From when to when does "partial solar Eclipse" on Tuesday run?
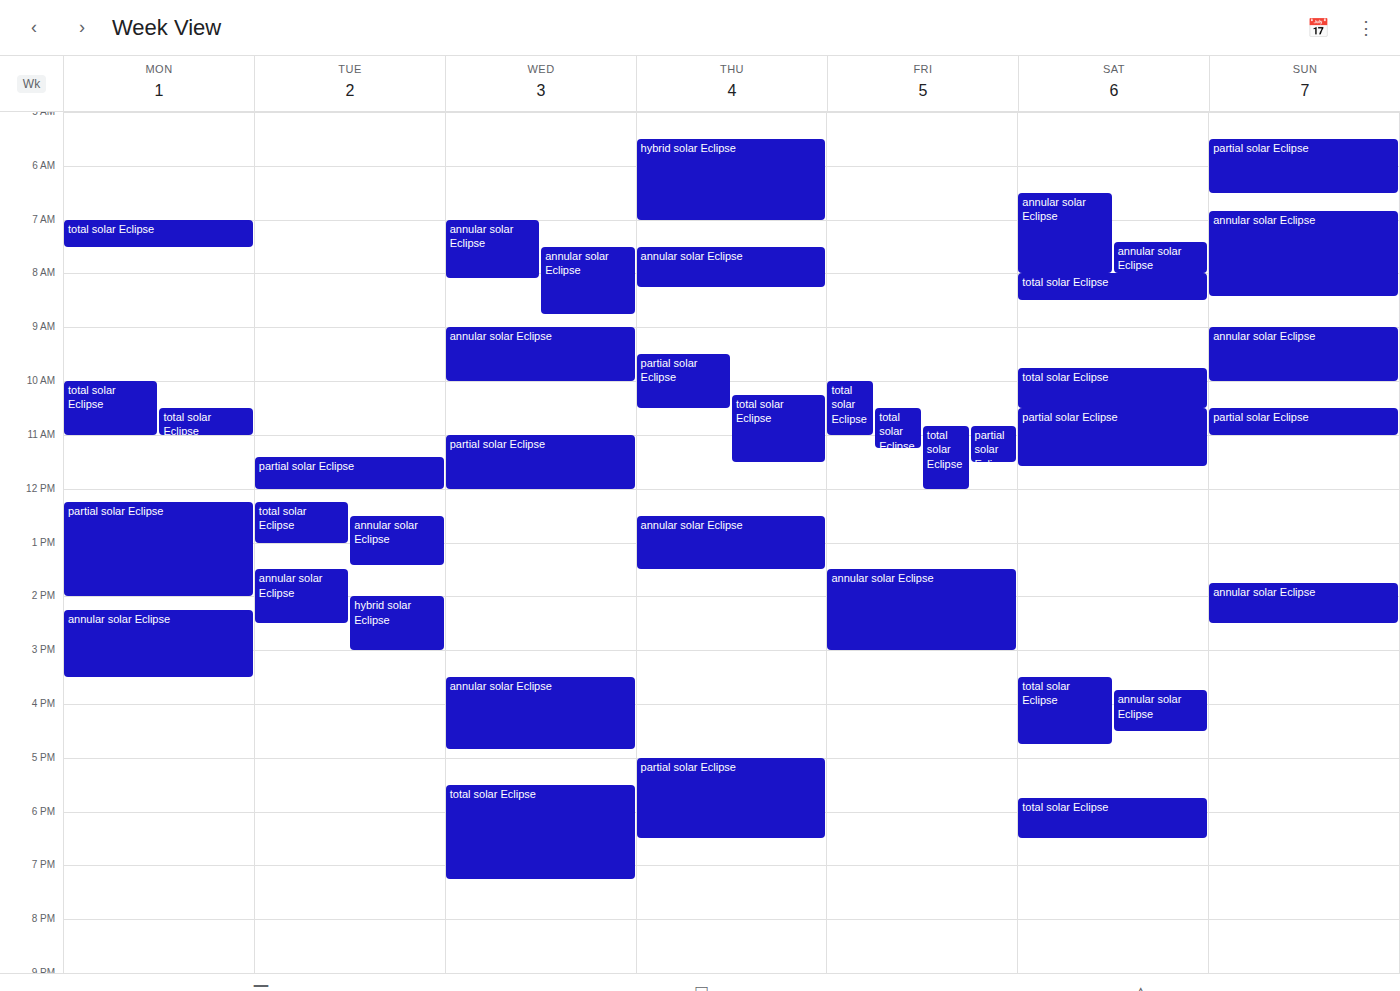
11:25 to 12:00